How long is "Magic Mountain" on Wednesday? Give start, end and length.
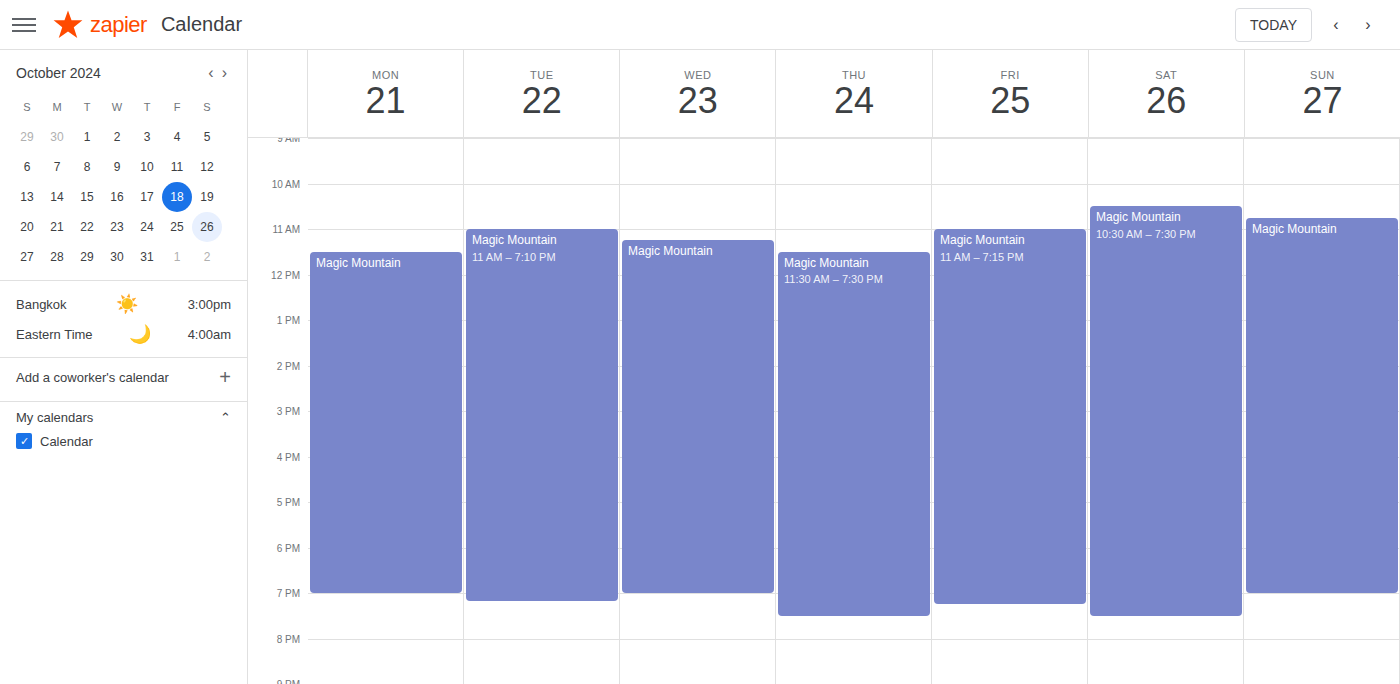
11:15 AM to 7:00 PM, 7 hours 45 minutes